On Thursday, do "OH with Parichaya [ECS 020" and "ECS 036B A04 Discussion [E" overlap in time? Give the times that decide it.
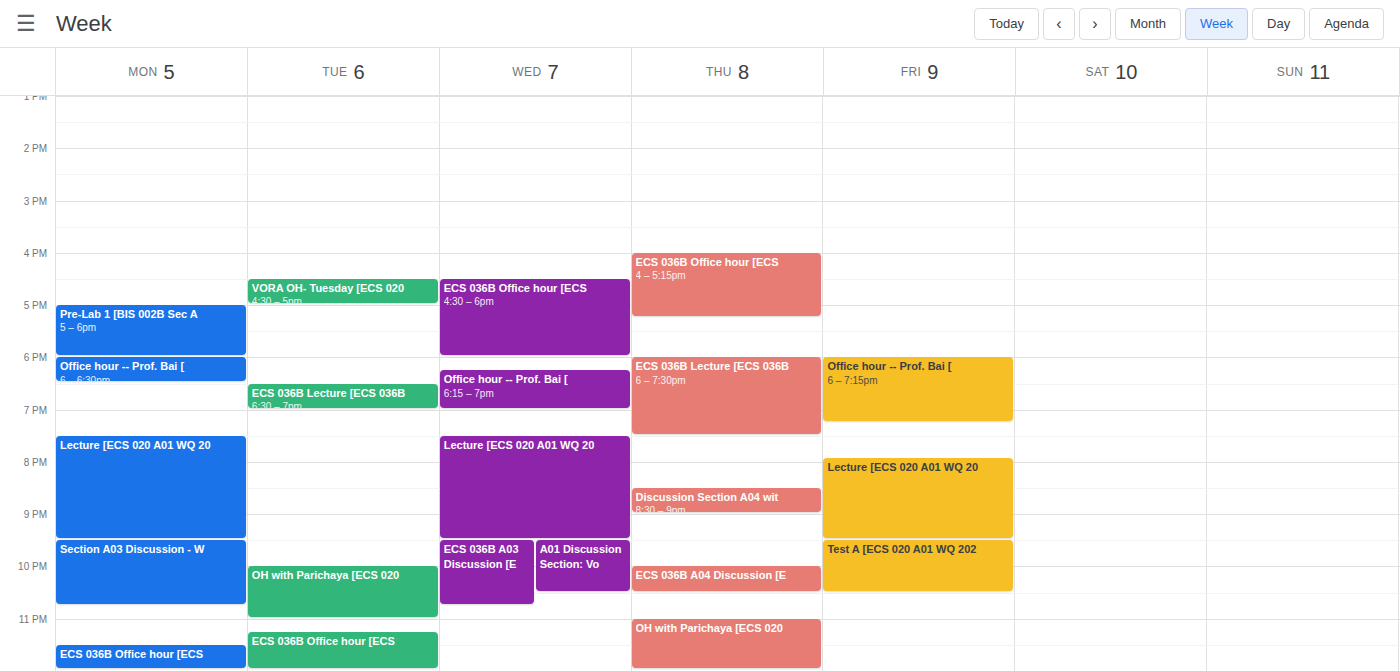
"ECS 036B A04 Discussion [E" ends at 10:30 PM and "OH with Parichaya [ECS 020" starts at 11:00 PM -- no overlap.